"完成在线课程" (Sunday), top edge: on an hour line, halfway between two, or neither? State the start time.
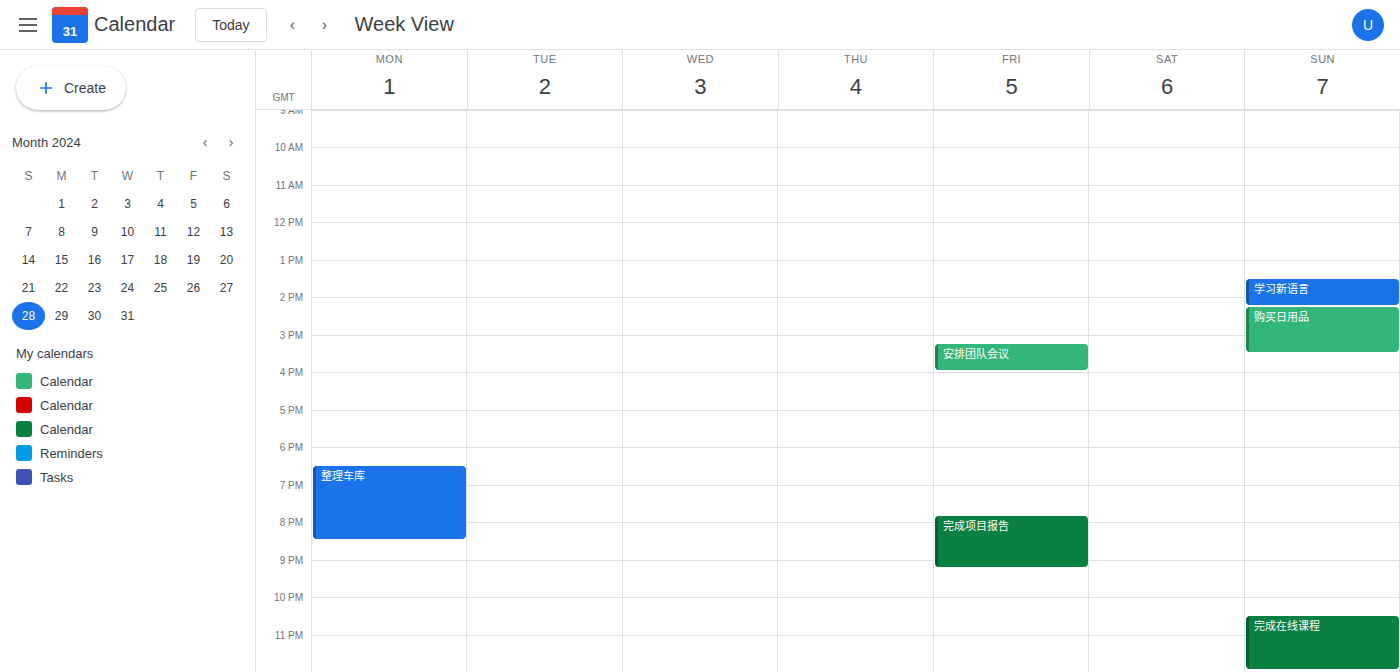
10:30 PM -- halfway between the 10 PM and 11 PM lines.